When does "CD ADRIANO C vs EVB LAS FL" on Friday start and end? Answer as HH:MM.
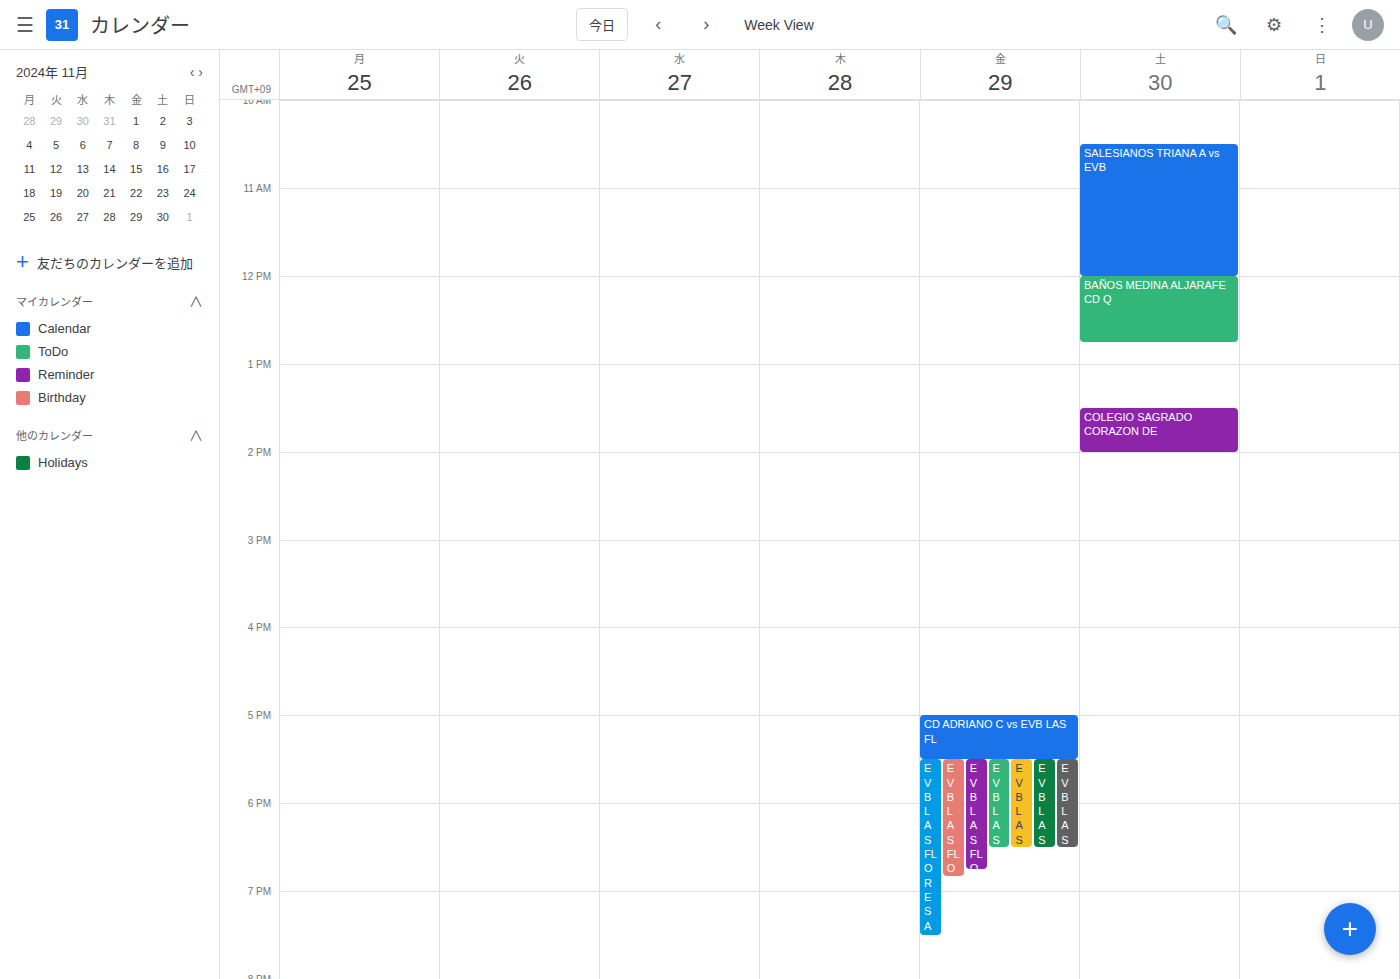
17:00 to 17:30